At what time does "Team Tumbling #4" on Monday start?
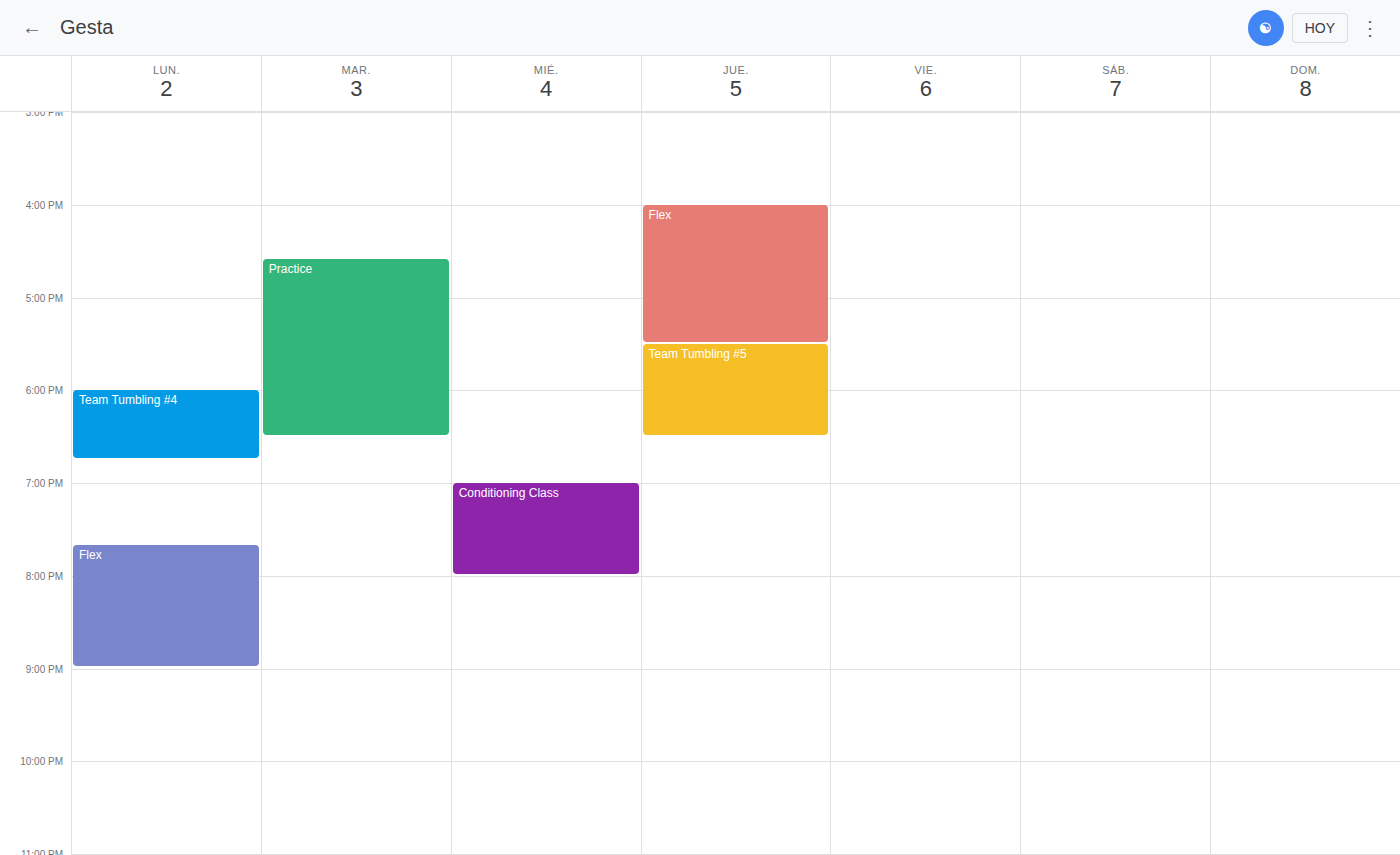
18:00